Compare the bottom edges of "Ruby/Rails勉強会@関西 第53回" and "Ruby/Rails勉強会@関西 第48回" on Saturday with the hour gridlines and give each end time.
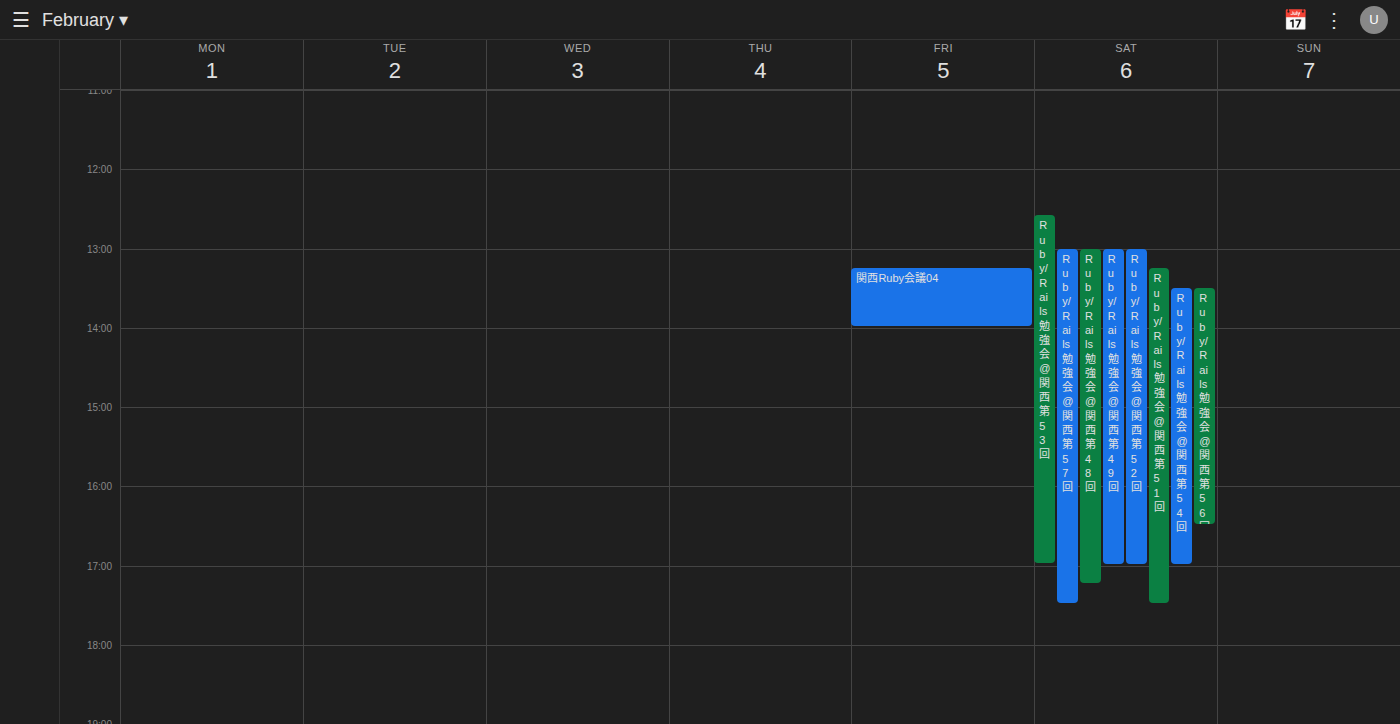
"Ruby/Rails勉強会@関西 第53回": 5:00 PM, exactly on the 5 PM line. "Ruby/Rails勉強会@関西 第48回": 5:15 PM, neither: a quarter of the way from the 5 PM line to the 6 PM line.